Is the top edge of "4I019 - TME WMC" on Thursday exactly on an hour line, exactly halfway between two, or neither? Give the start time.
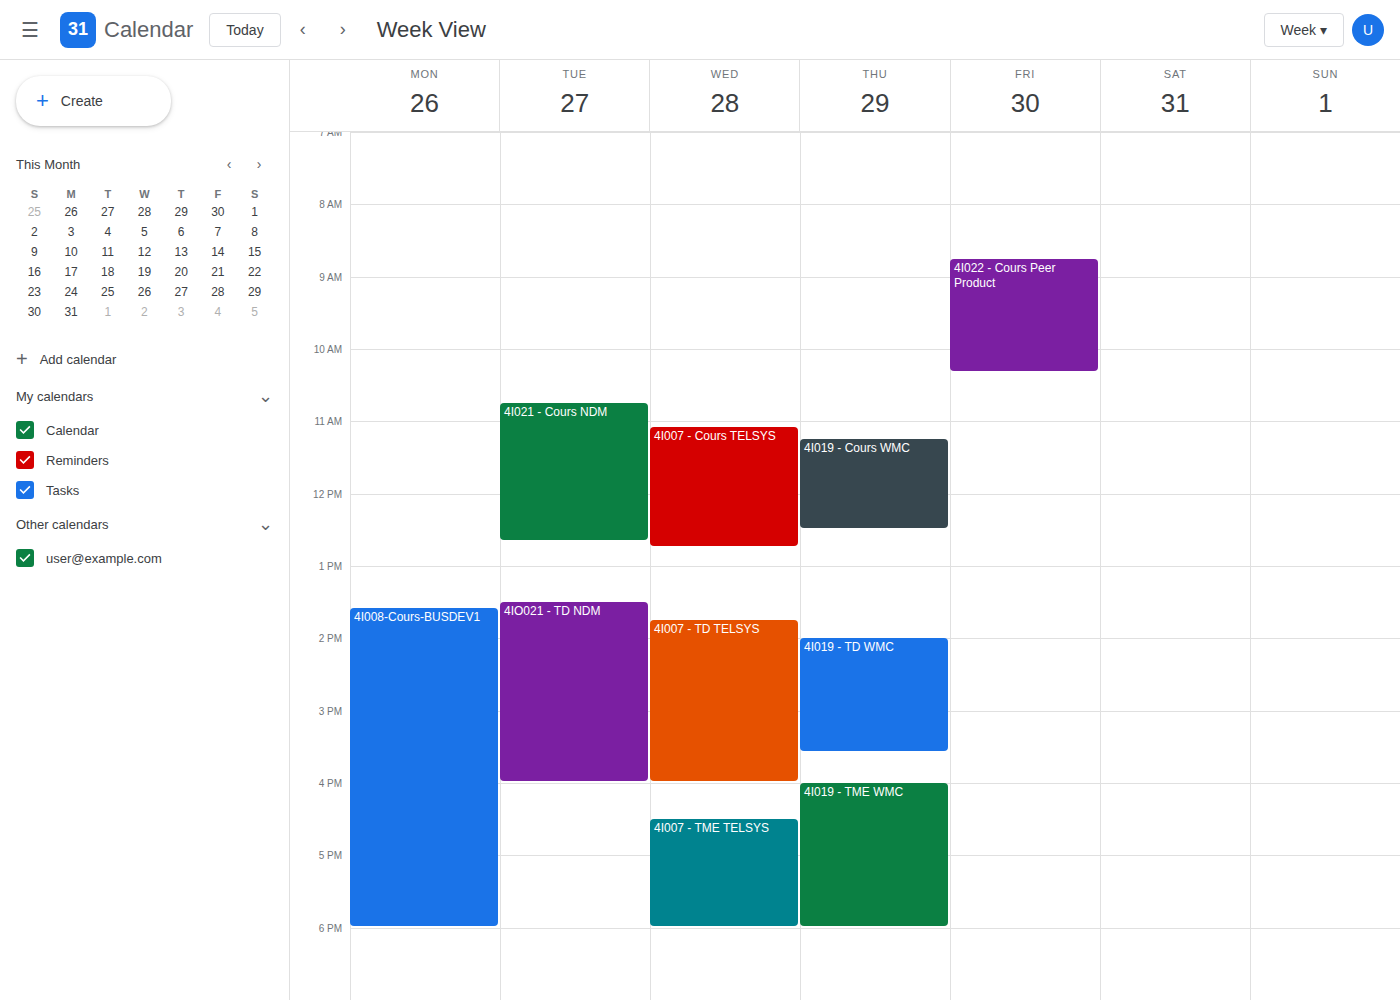
16:00 -- exactly on the 16:00 line.